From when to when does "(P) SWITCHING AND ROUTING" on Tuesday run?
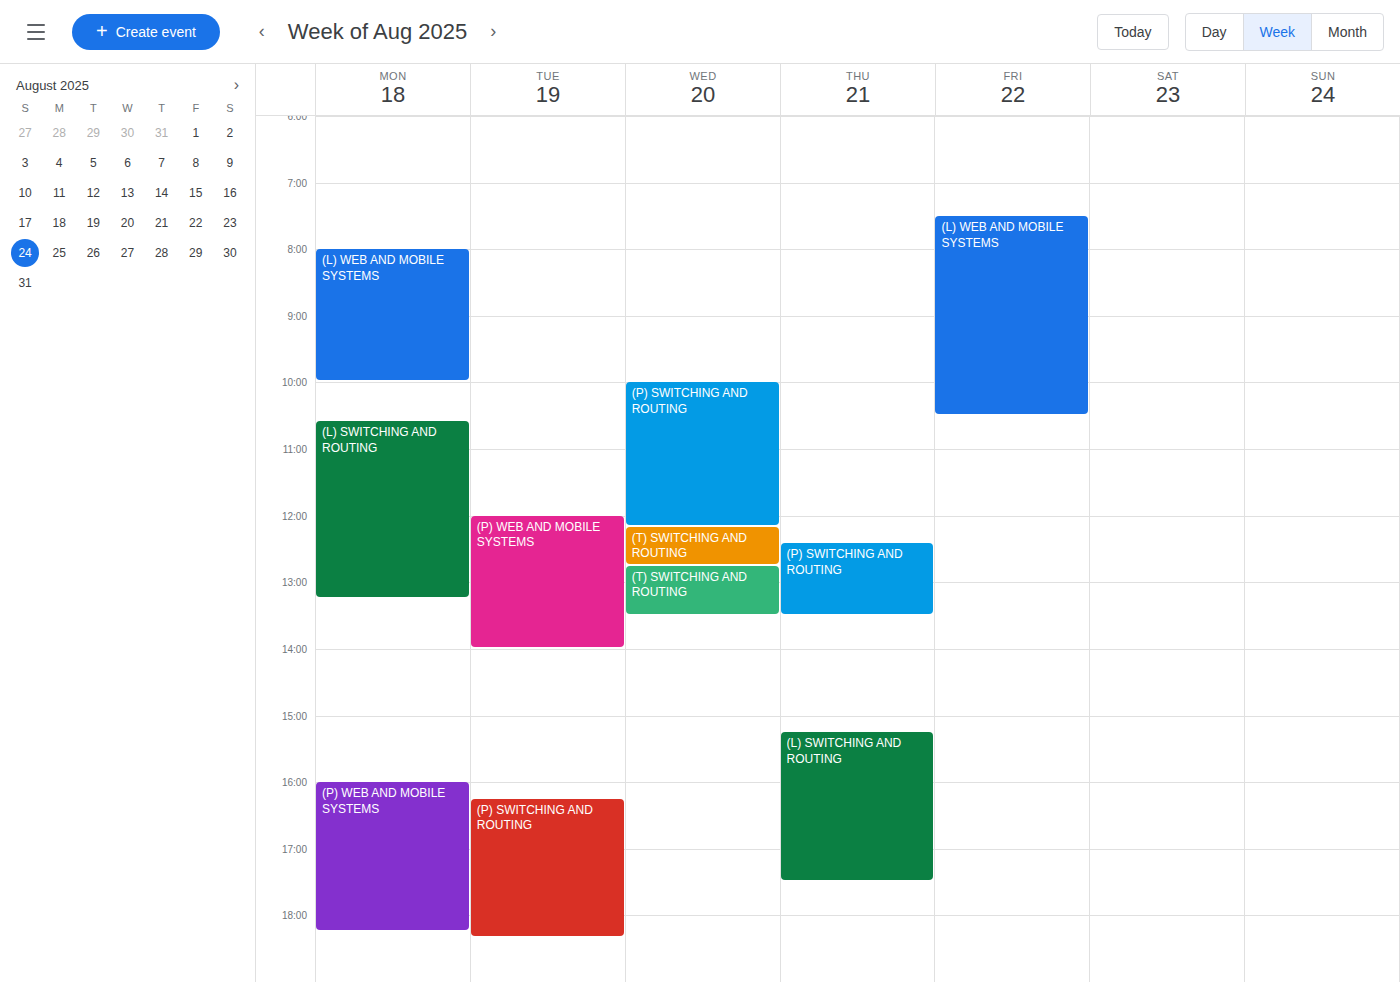
4:15 PM to 6:20 PM